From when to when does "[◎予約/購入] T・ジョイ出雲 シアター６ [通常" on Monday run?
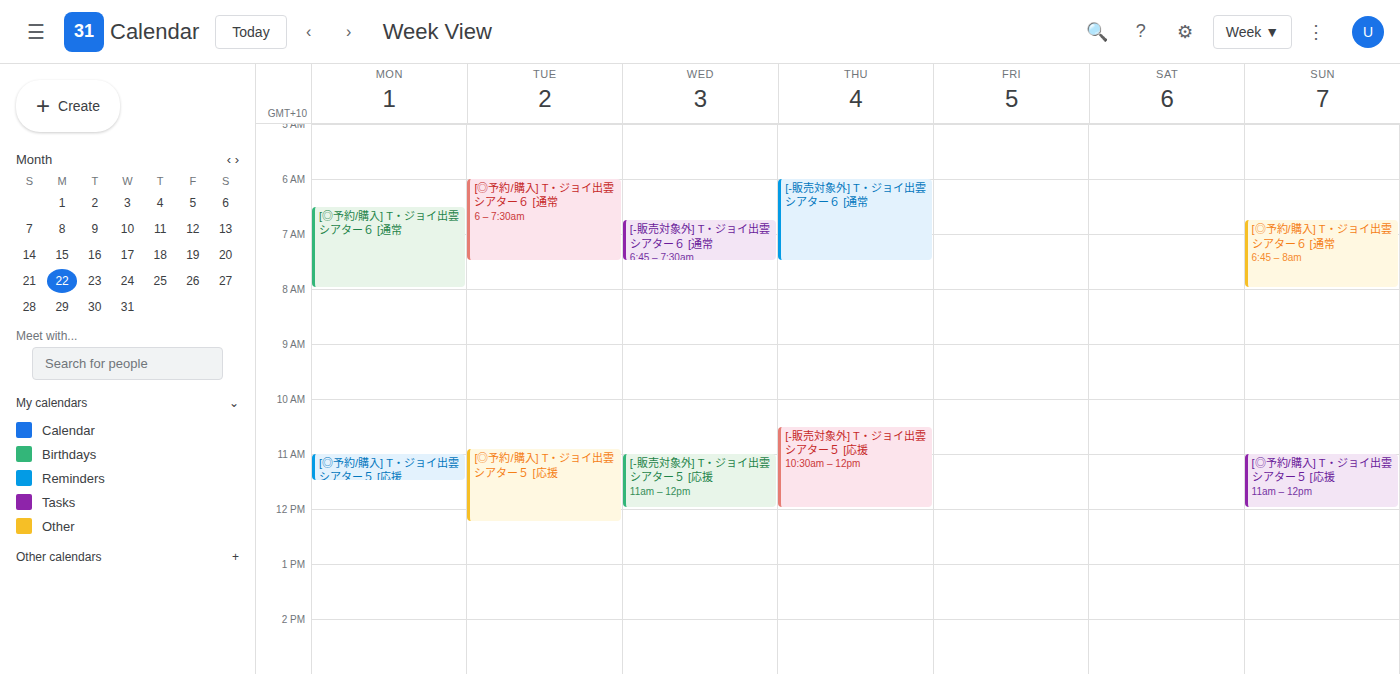
6:30 AM to 8:00 AM